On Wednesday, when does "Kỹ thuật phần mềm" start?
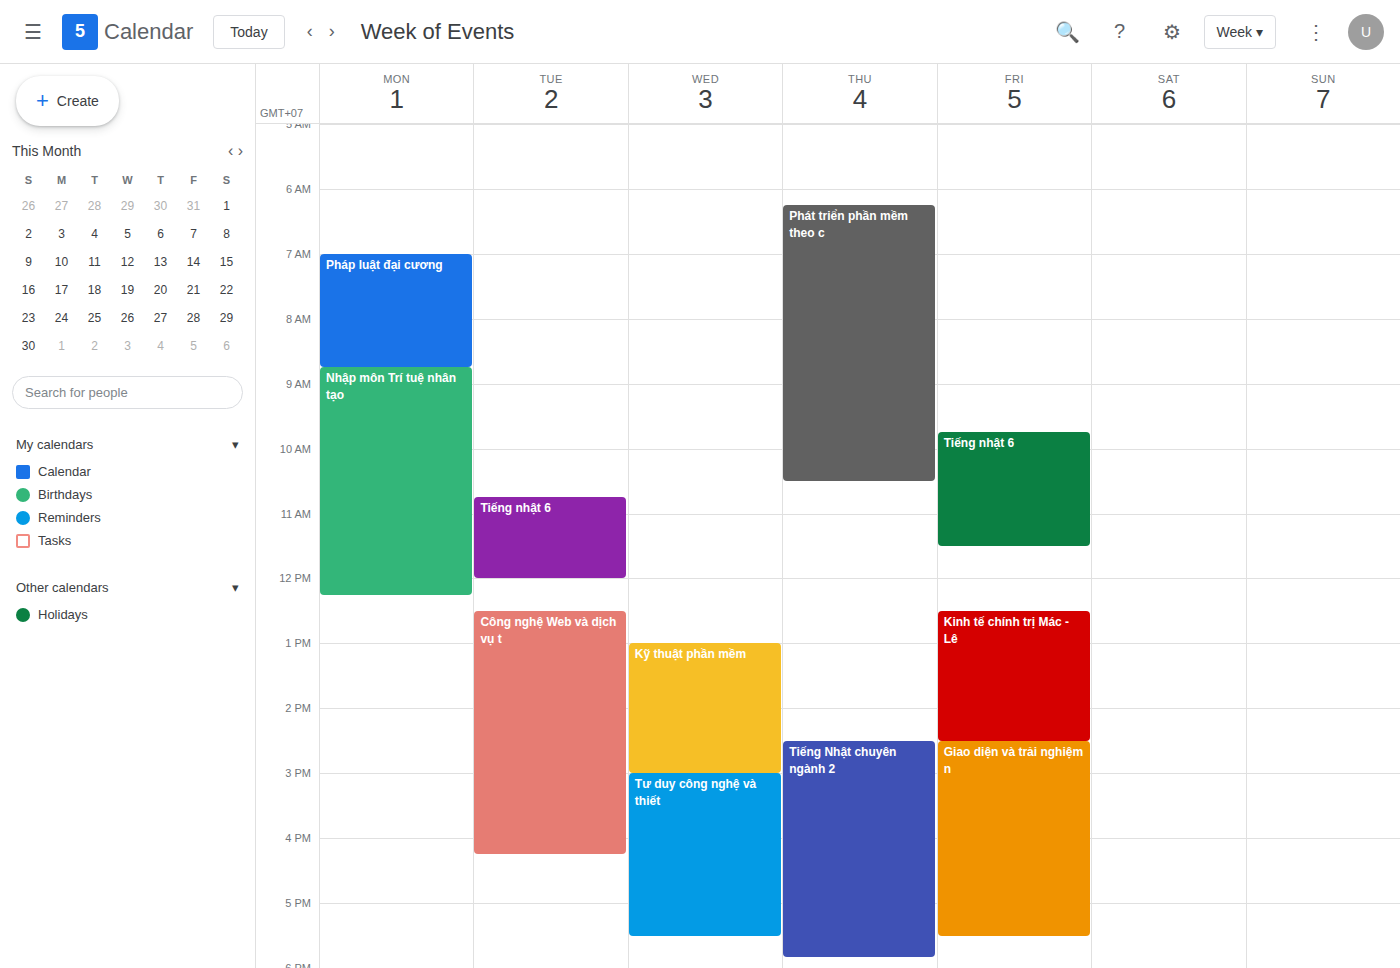
13:00